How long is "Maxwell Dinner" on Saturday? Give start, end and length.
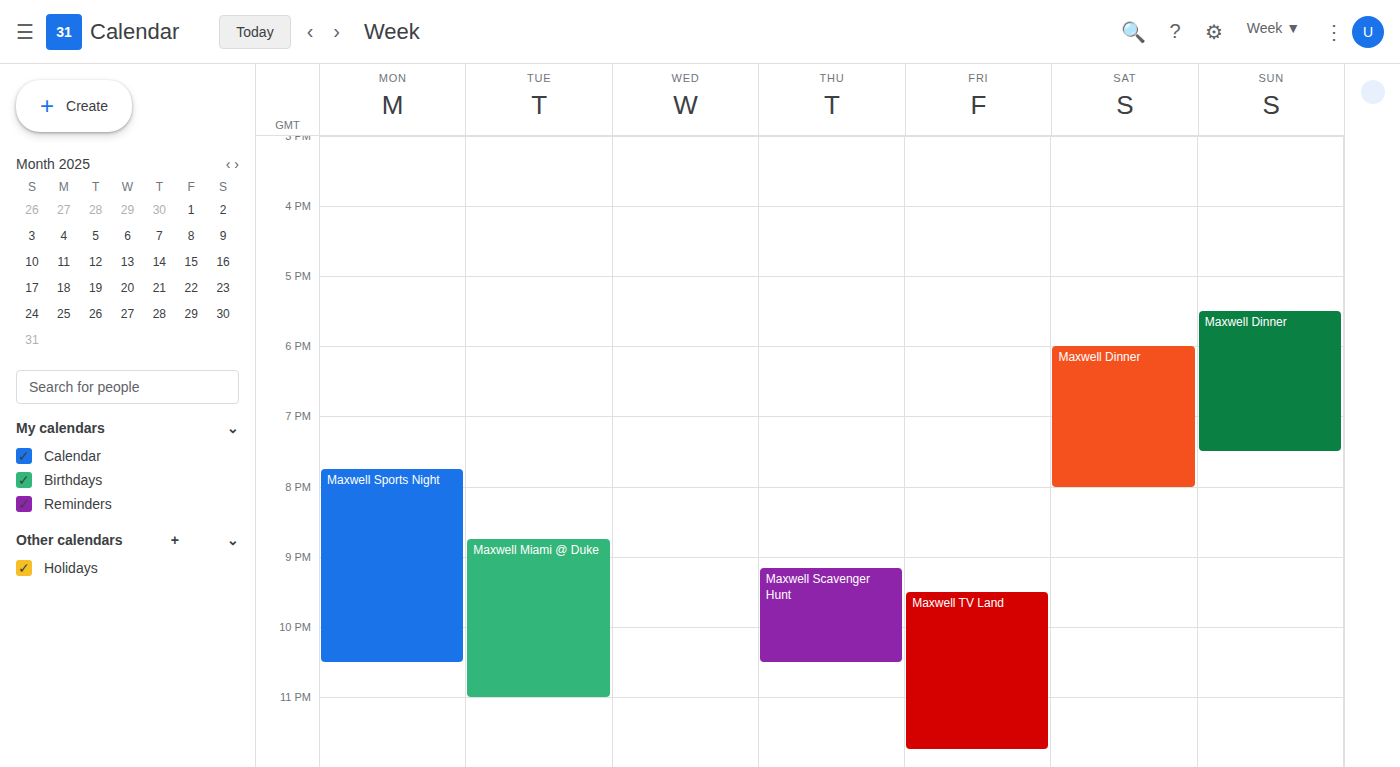
6:00 PM to 8:00 PM, 2 hours